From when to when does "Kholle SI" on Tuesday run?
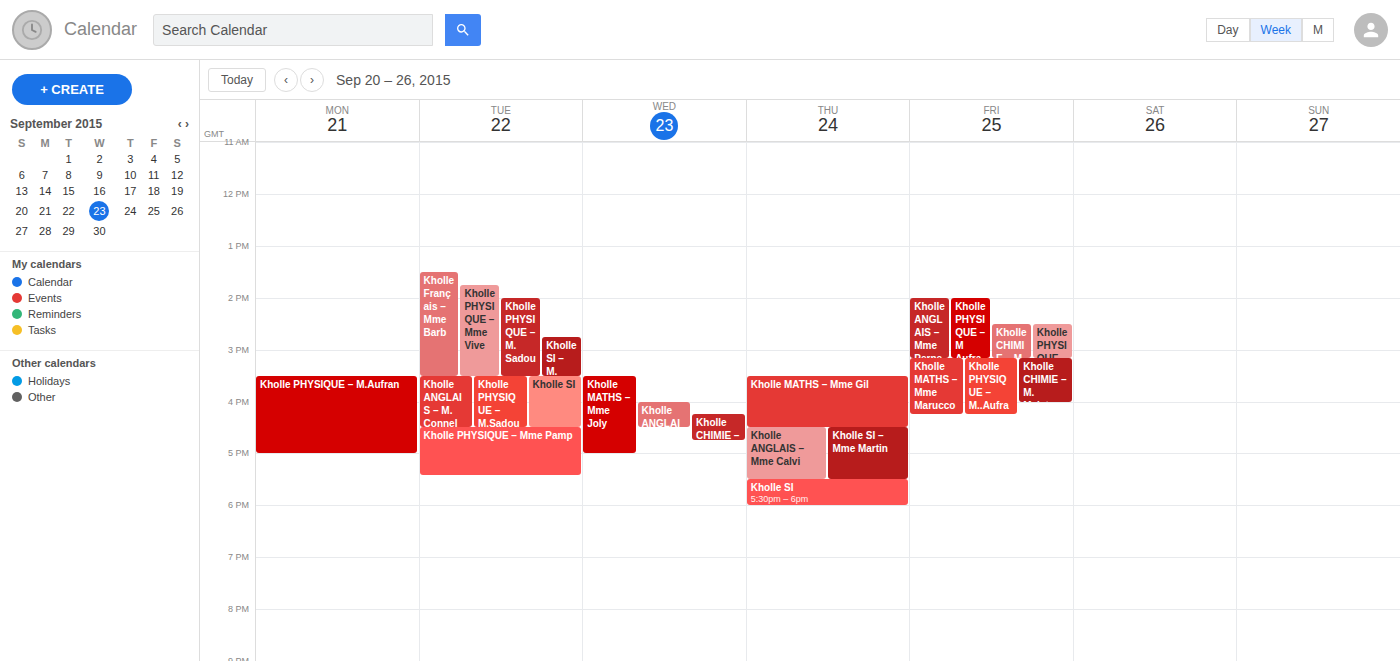
3:30 PM to 4:30 PM